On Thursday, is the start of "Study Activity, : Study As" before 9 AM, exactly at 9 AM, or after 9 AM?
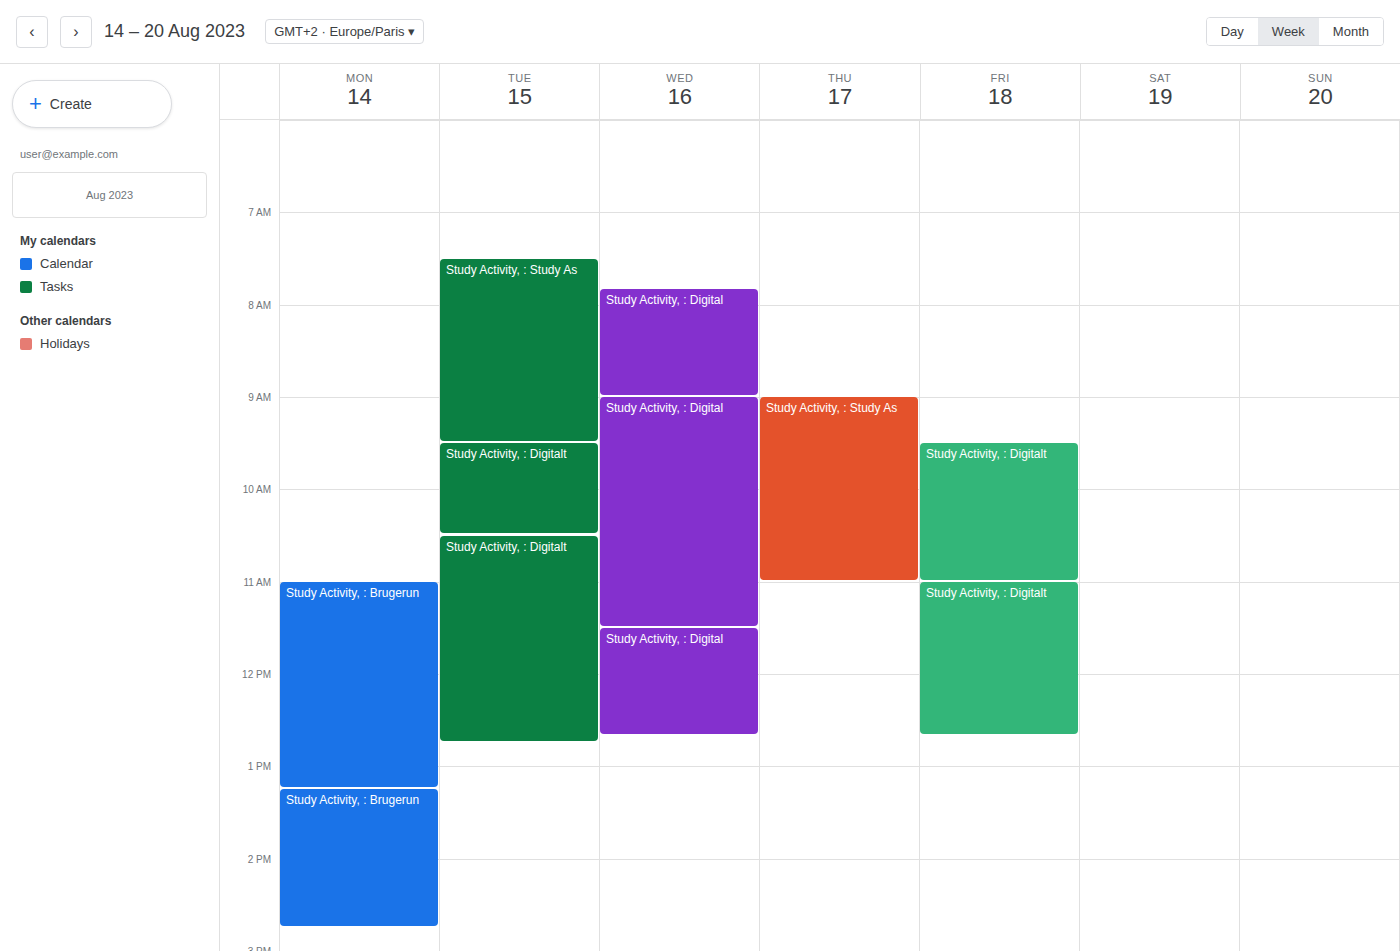
9:00 AM -- exactly at 9 AM, on the 9 AM line.